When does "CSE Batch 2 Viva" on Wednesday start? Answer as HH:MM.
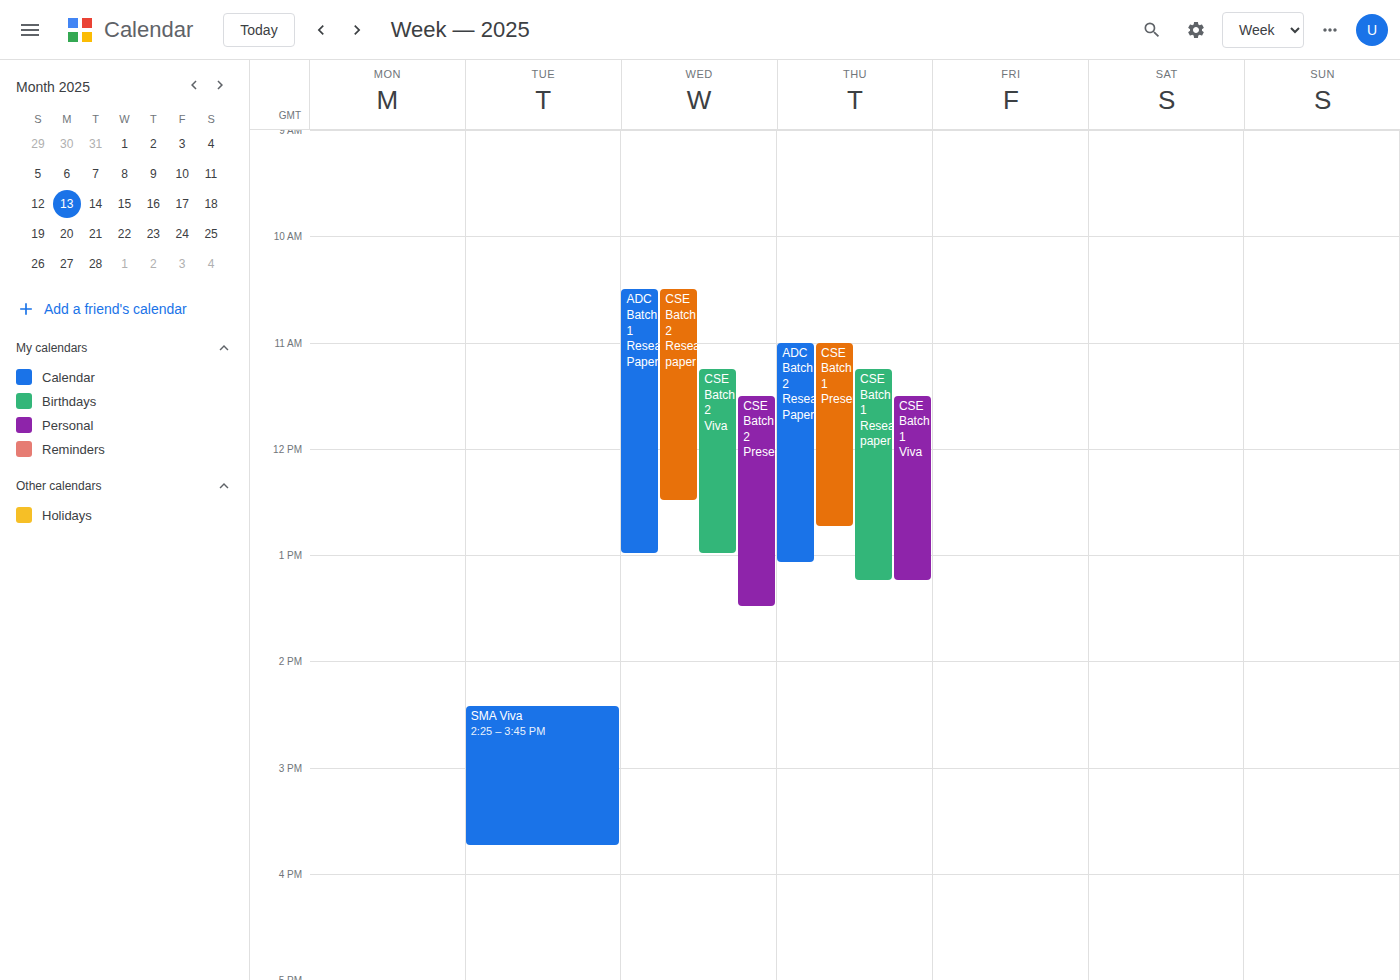
11:15